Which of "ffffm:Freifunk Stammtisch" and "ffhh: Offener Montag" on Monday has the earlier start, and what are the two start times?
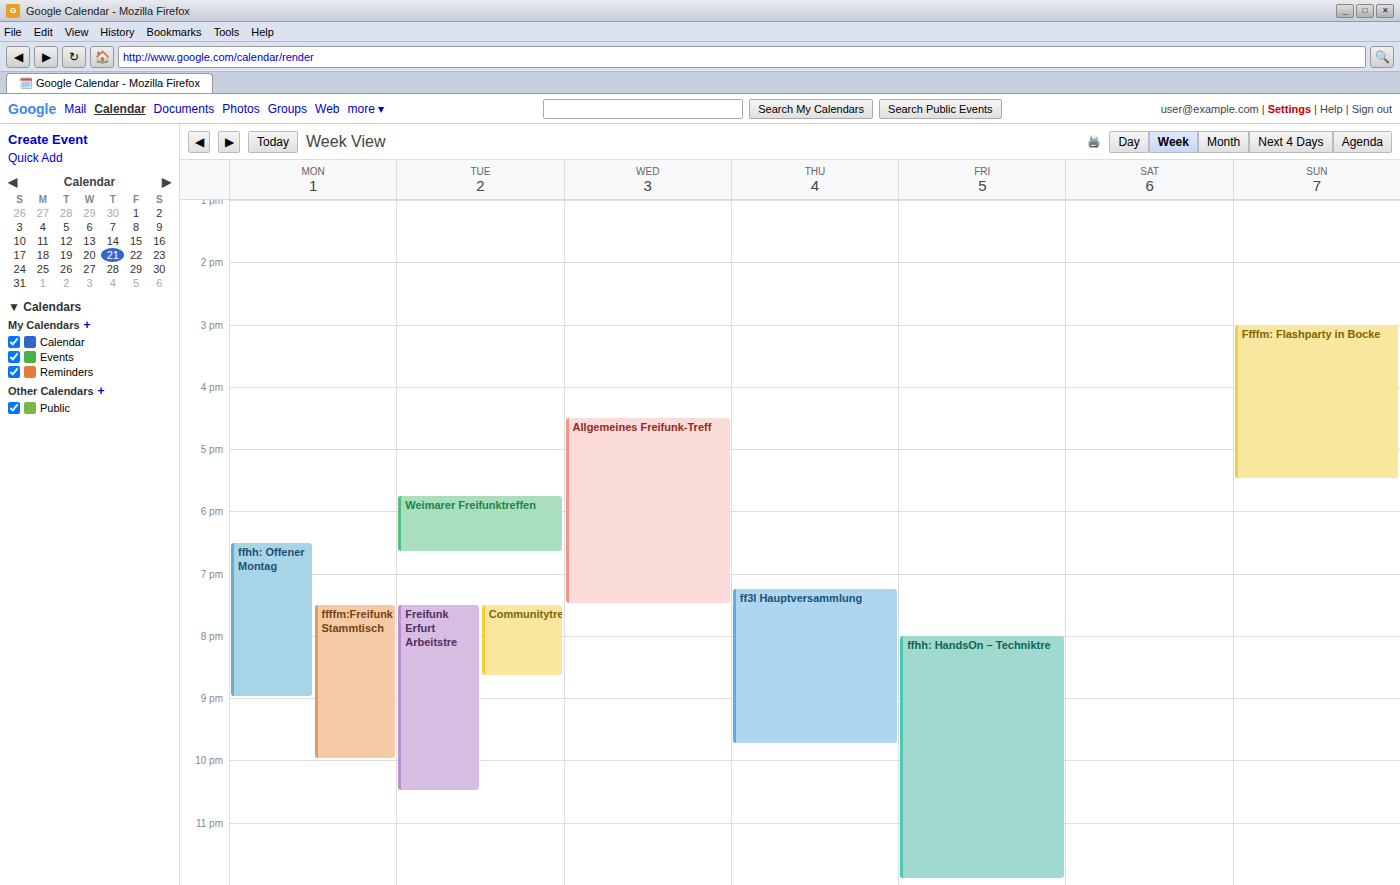
"ffhh: Offener Montag" 6:30 PM; "ffffm:Freifunk Stammtisch" 7:30 PM.